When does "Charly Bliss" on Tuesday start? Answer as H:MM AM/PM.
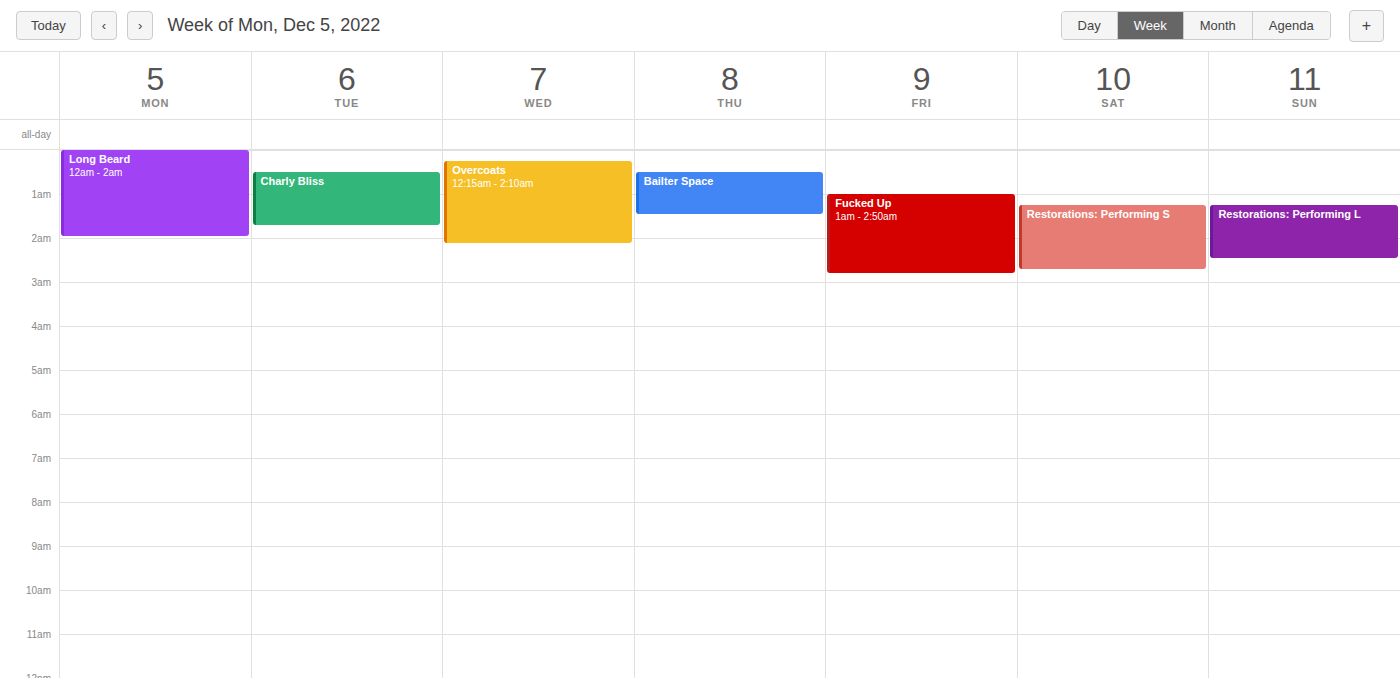
12:30 AM